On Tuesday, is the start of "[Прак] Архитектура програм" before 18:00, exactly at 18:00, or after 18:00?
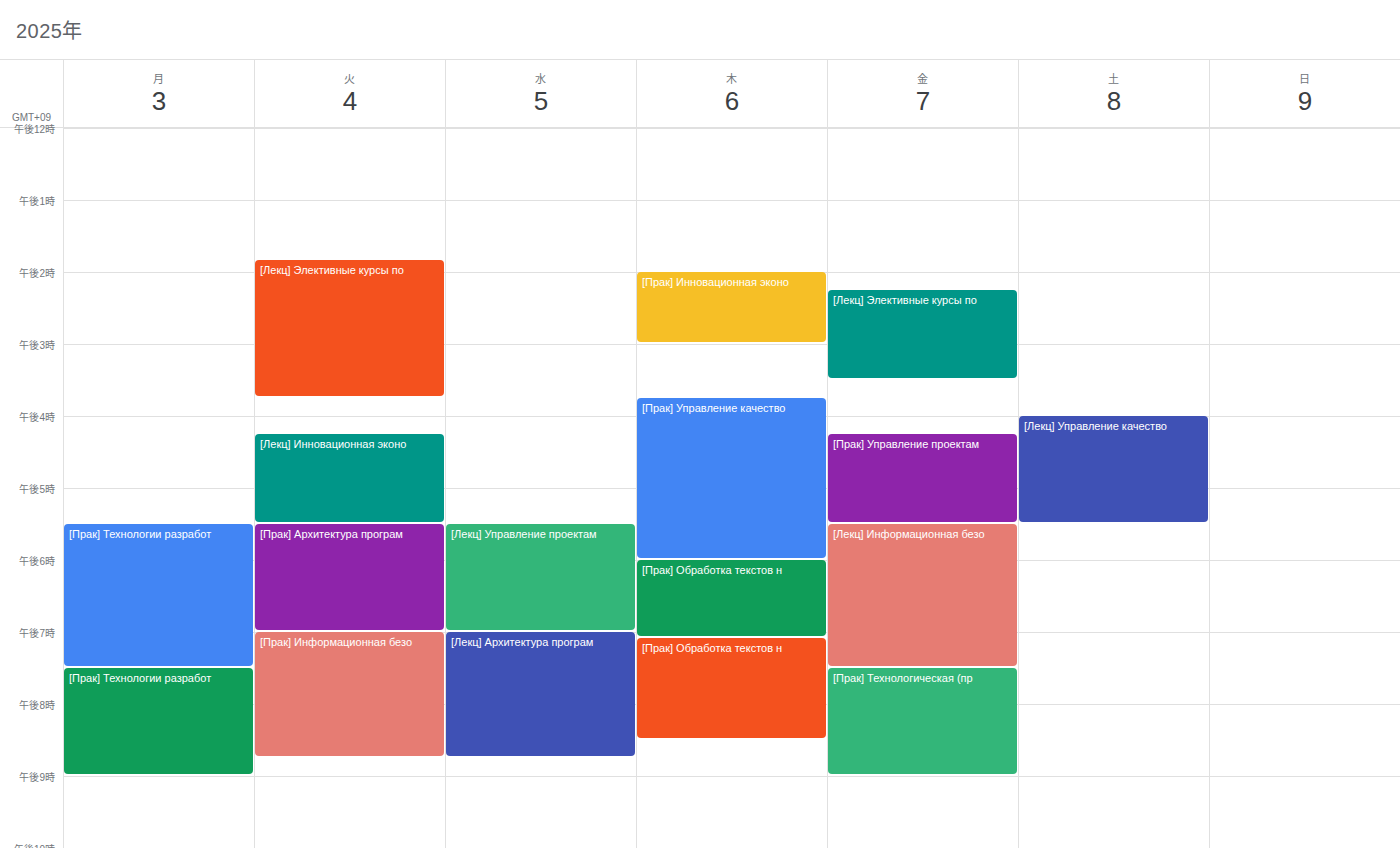
17:30 -- before 18:00, 30 minutes above the 18:00 line.